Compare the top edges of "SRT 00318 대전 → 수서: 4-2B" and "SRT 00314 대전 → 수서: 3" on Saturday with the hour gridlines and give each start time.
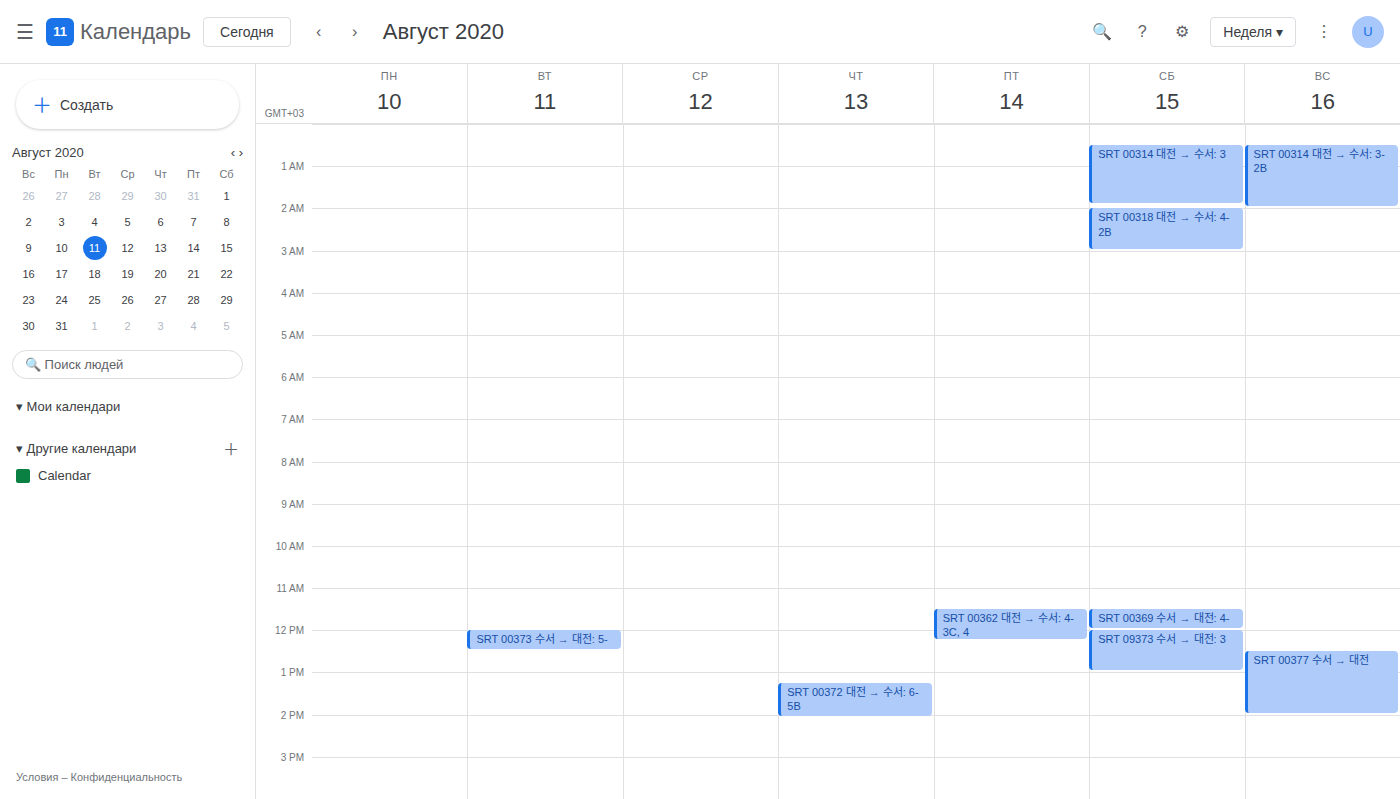
"SRT 00318 대전 → 수서: 4-2B": 2:00 AM, exactly on the 2 AM line. "SRT 00314 대전 → 수서: 3": 12:30 AM, halfway between the 12 AM and 1 AM lines.